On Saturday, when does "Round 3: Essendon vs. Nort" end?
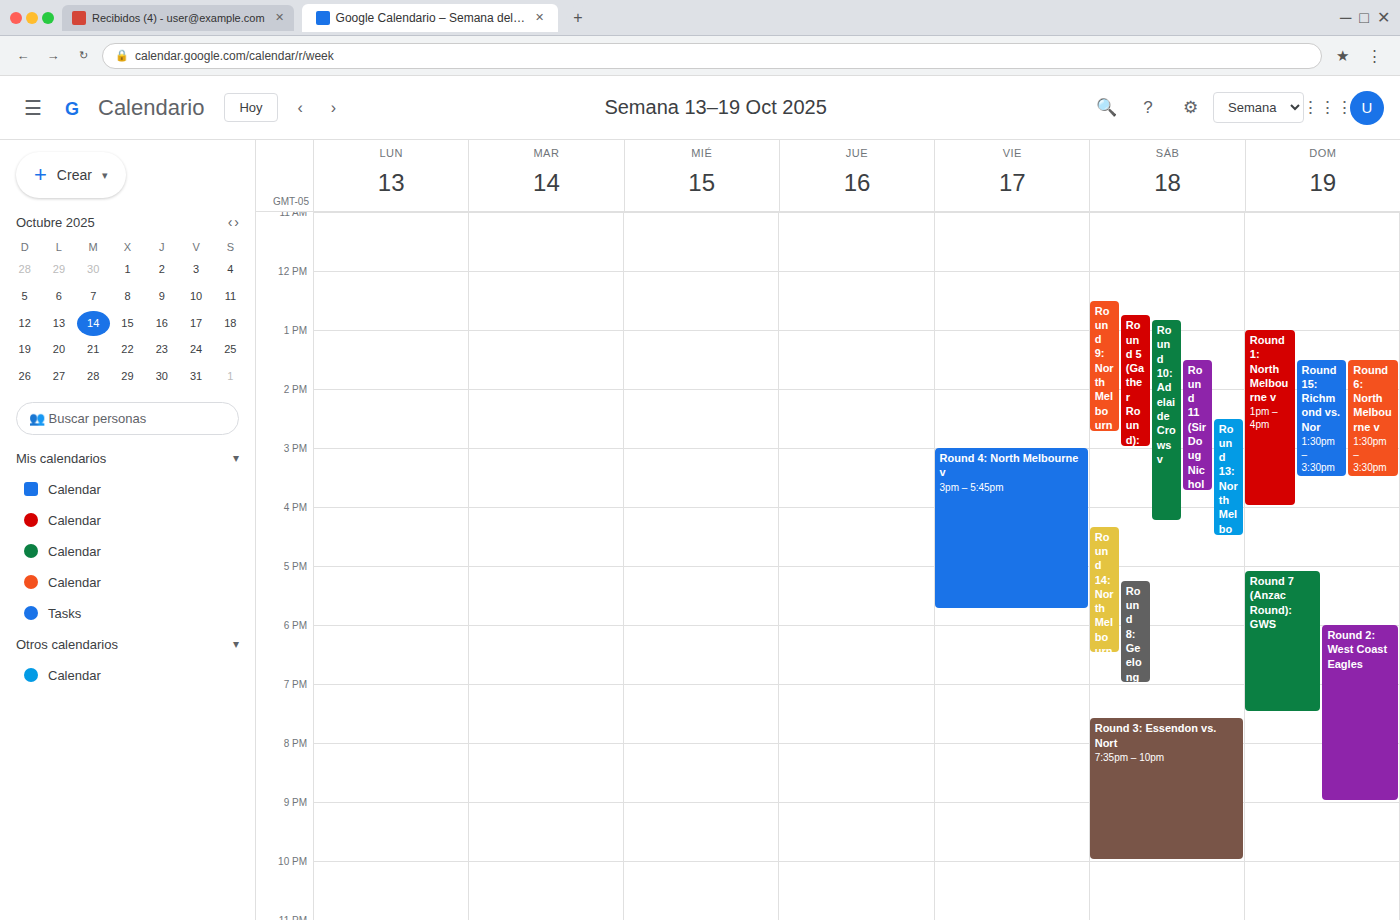
10:00 PM